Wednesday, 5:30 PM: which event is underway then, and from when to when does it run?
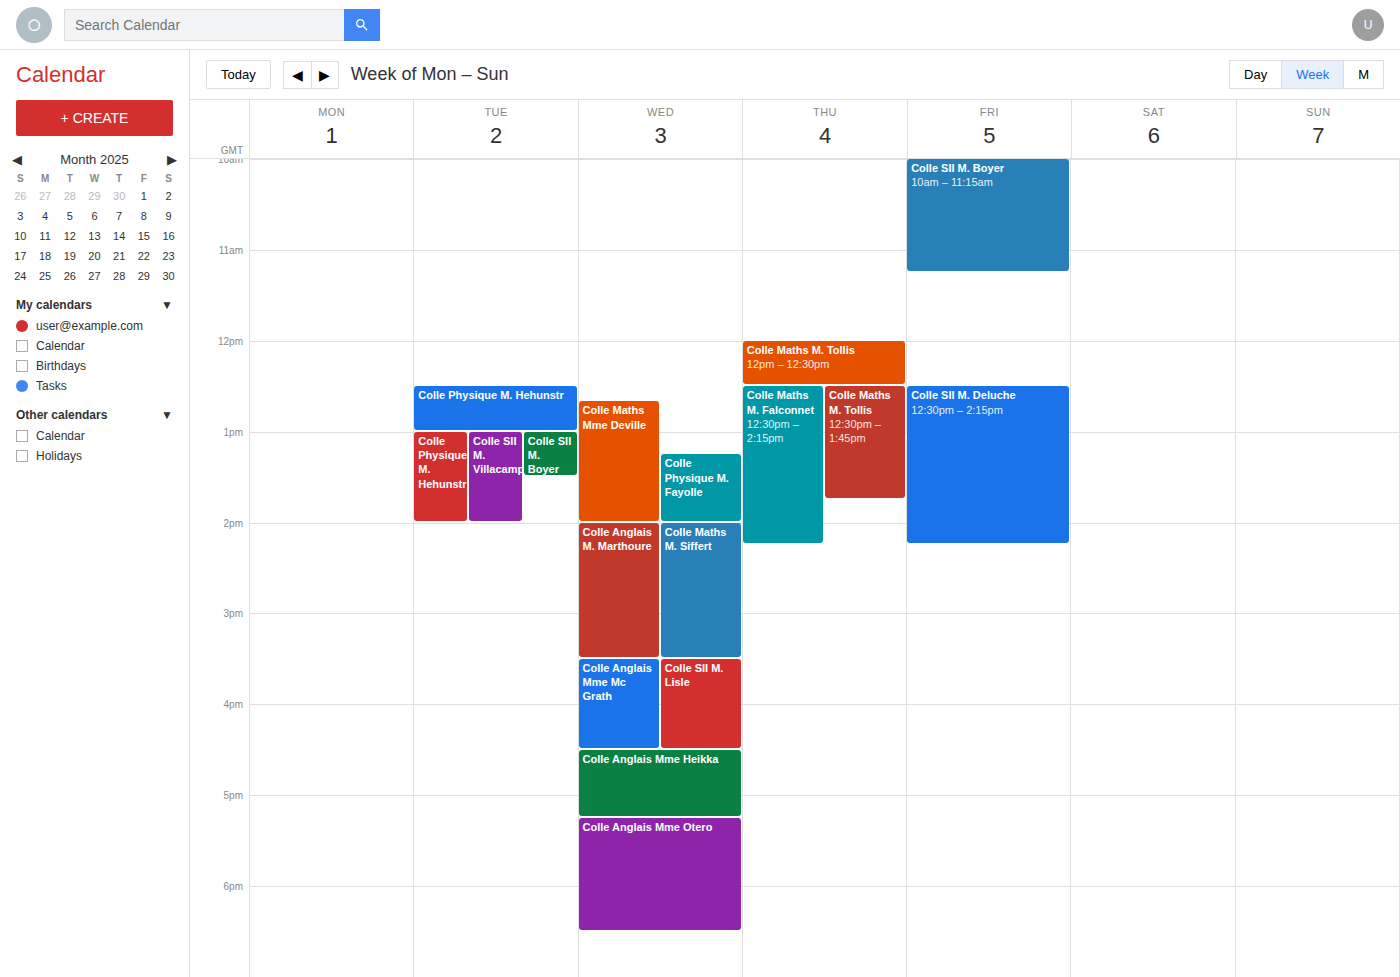
"Colle Anglais Mme Otero", 5:15 PM to 6:30 PM